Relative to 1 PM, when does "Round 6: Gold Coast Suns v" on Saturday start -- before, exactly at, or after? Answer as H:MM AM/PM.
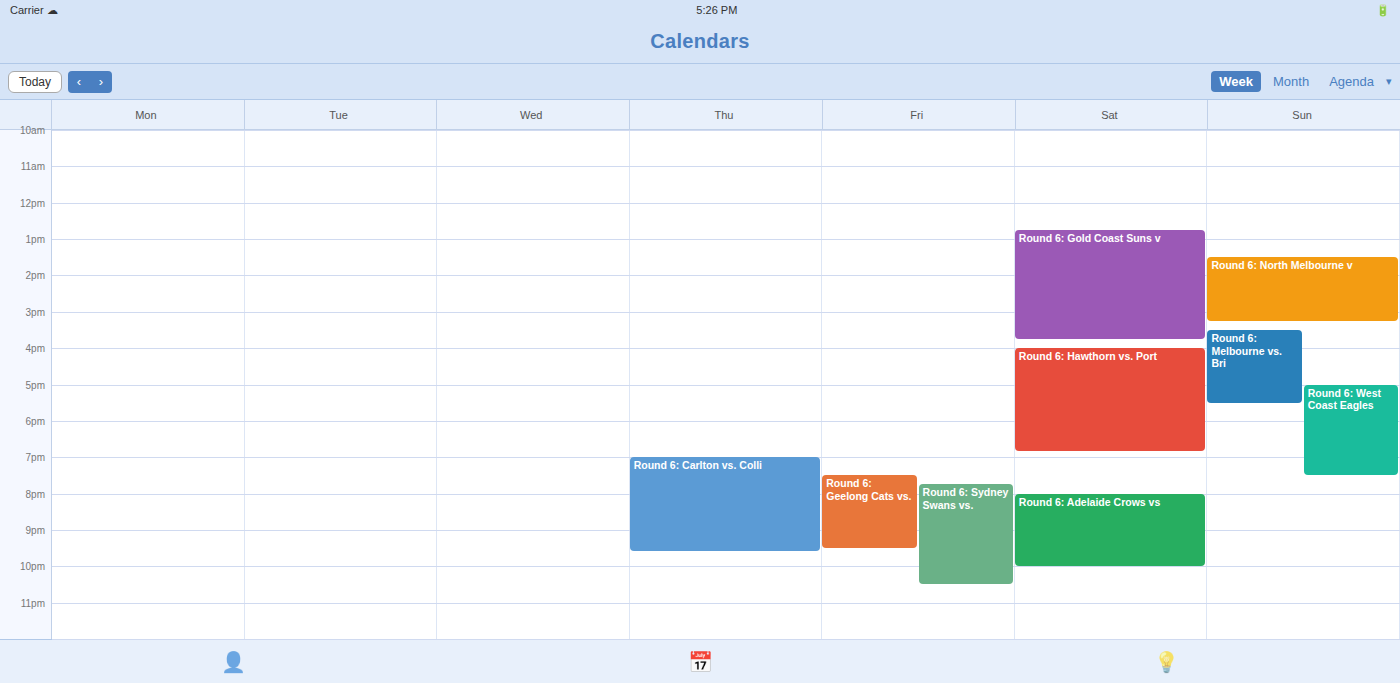
12:45 PM -- before 1 PM, 15 minutes above the 1 PM line.